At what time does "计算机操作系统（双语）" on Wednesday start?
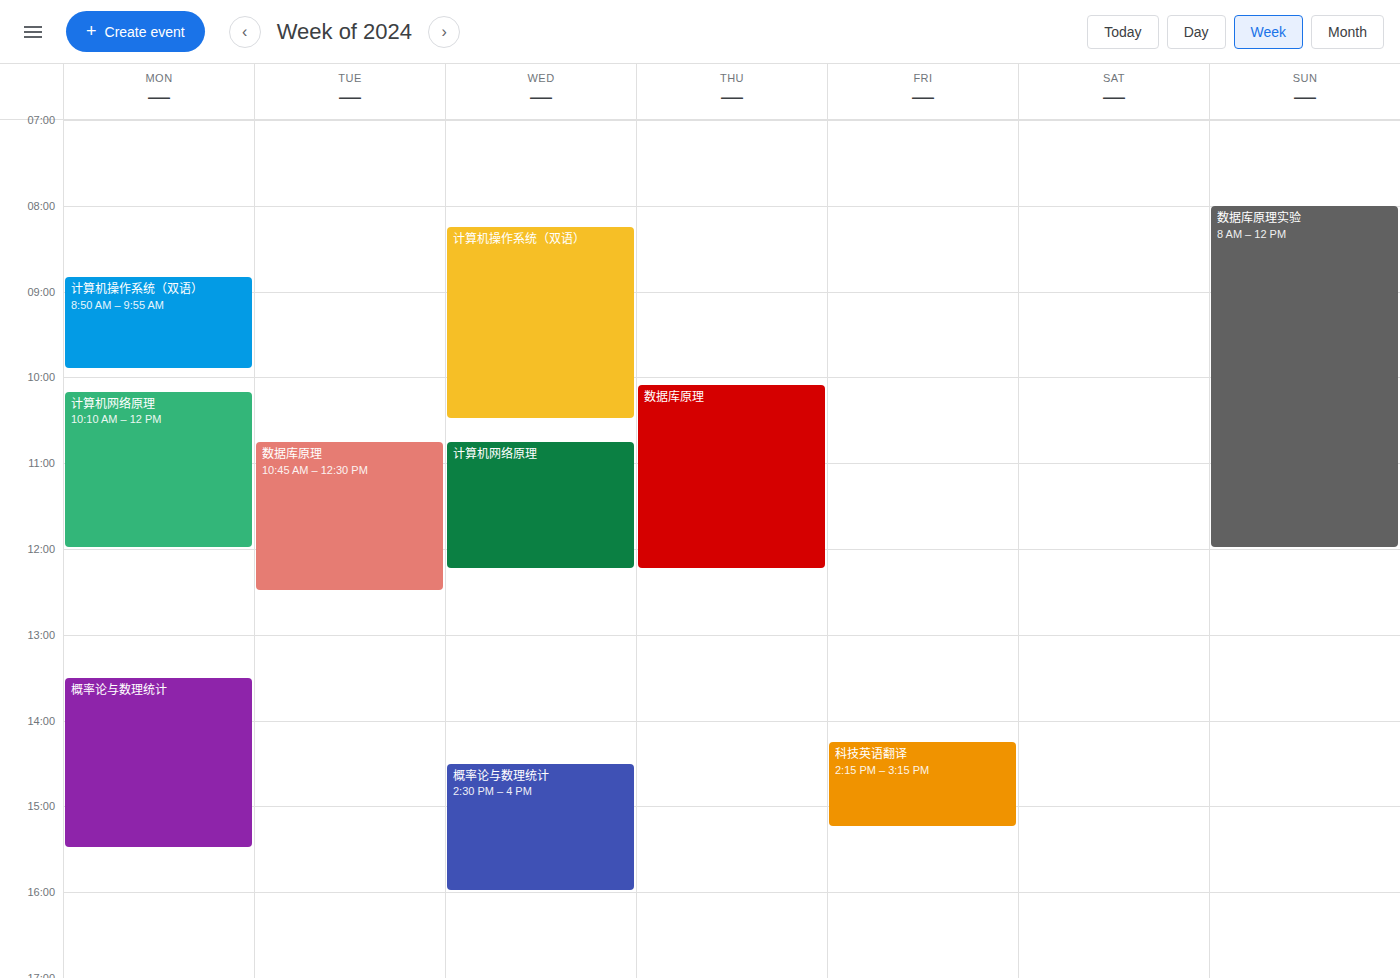
8:15 AM